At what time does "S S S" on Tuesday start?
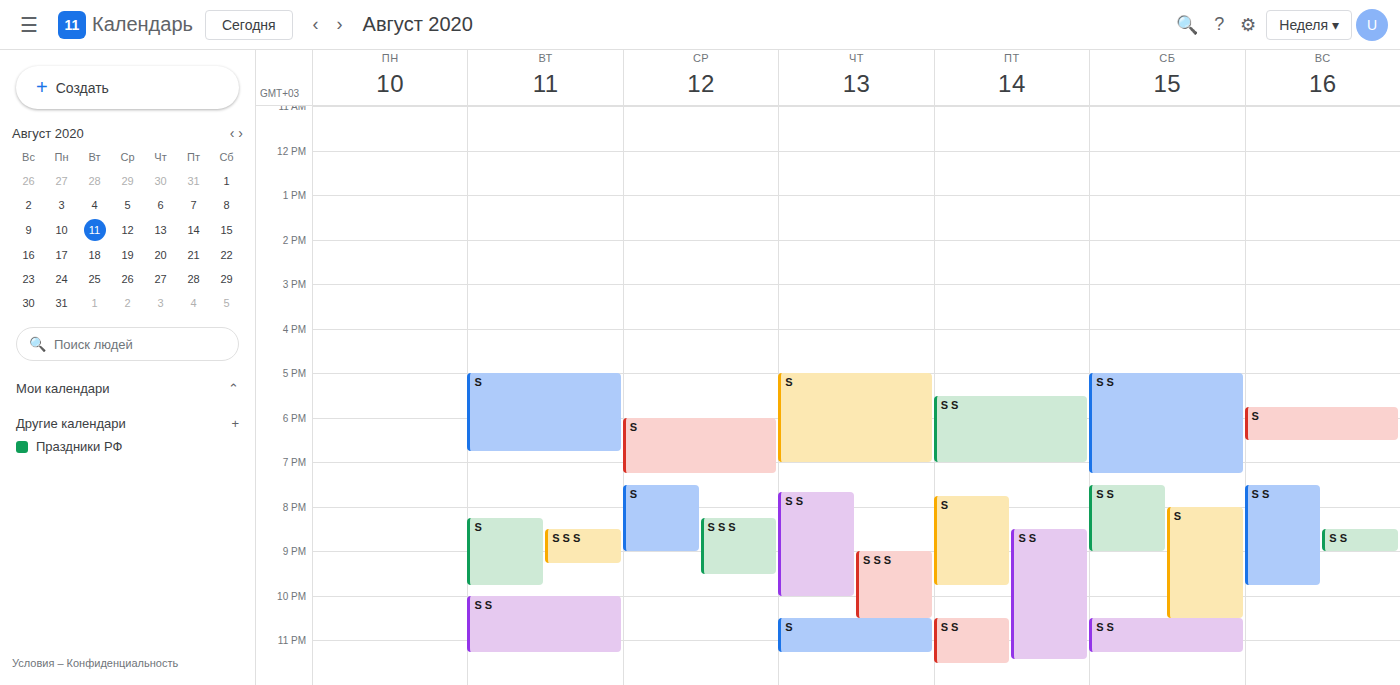
8:30 PM